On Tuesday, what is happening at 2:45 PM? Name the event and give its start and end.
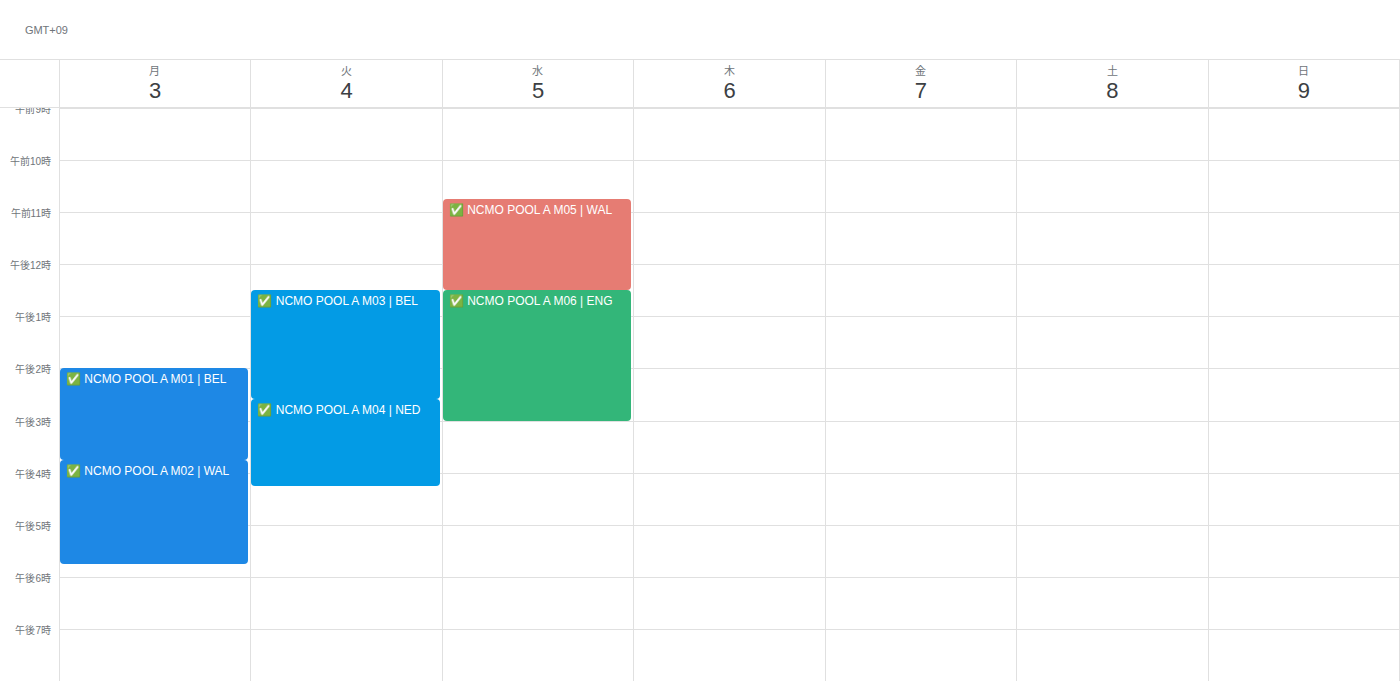
"✅ NCMO POOL A M04 | NED", 2:35 PM to 4:15 PM